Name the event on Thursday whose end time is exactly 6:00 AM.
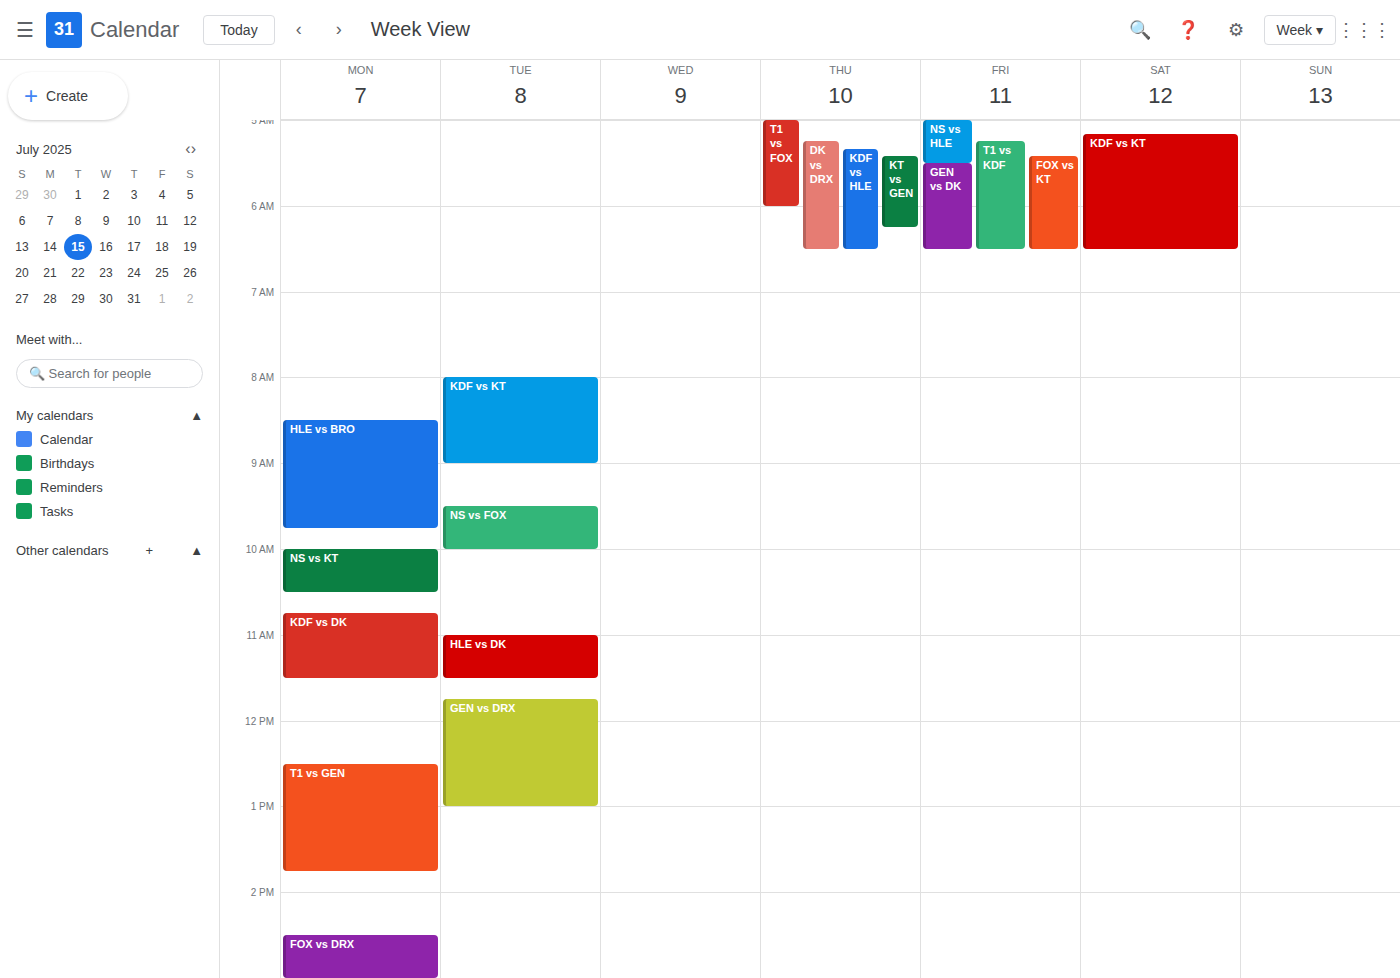
"T1 vs FOX"